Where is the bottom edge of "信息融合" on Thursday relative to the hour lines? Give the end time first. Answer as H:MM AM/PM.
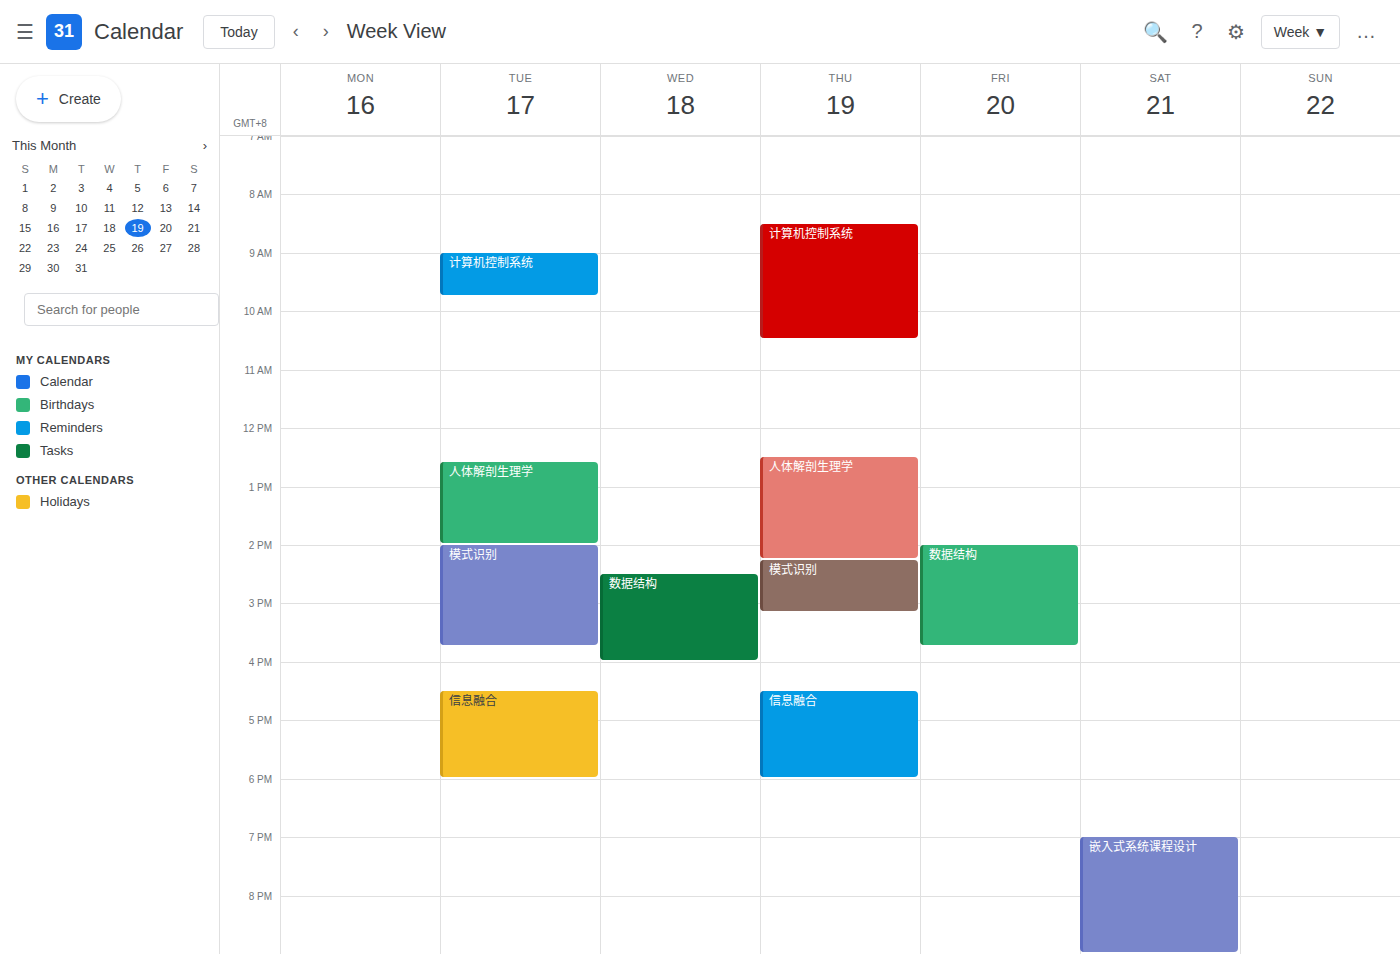
6:00 PM -- exactly on the 6 PM line.